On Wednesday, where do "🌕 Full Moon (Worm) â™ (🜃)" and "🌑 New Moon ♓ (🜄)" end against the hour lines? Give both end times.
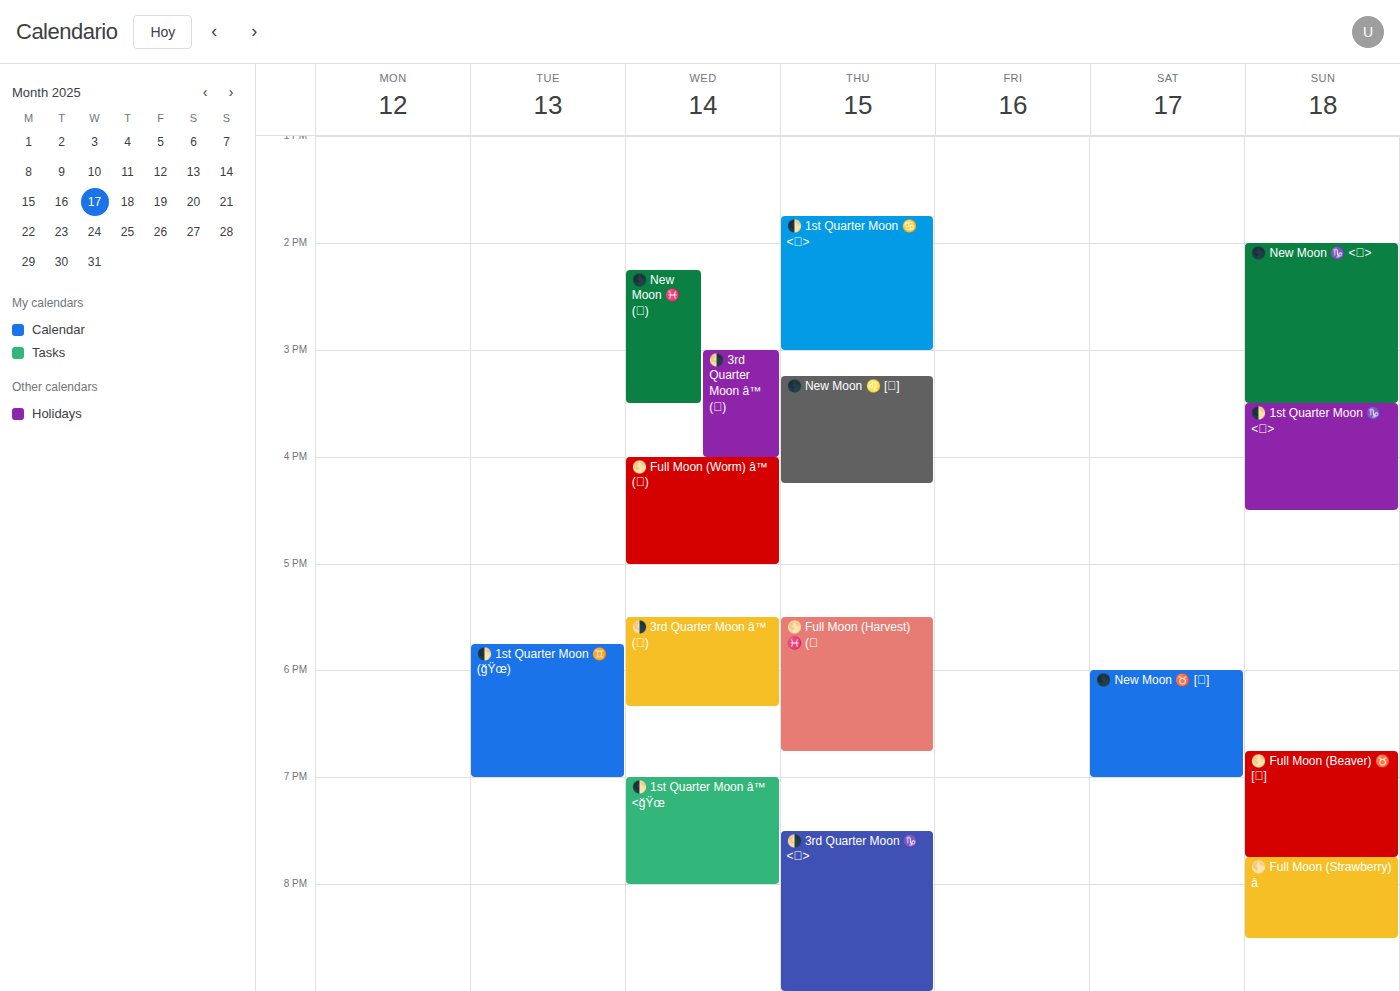
"🌕 Full Moon (Worm) â™ (🜃)": 5:00 PM, exactly on the 5 PM line. "🌑 New Moon ♓ (🜄)": 3:30 PM, halfway between the 3 PM and 4 PM lines.